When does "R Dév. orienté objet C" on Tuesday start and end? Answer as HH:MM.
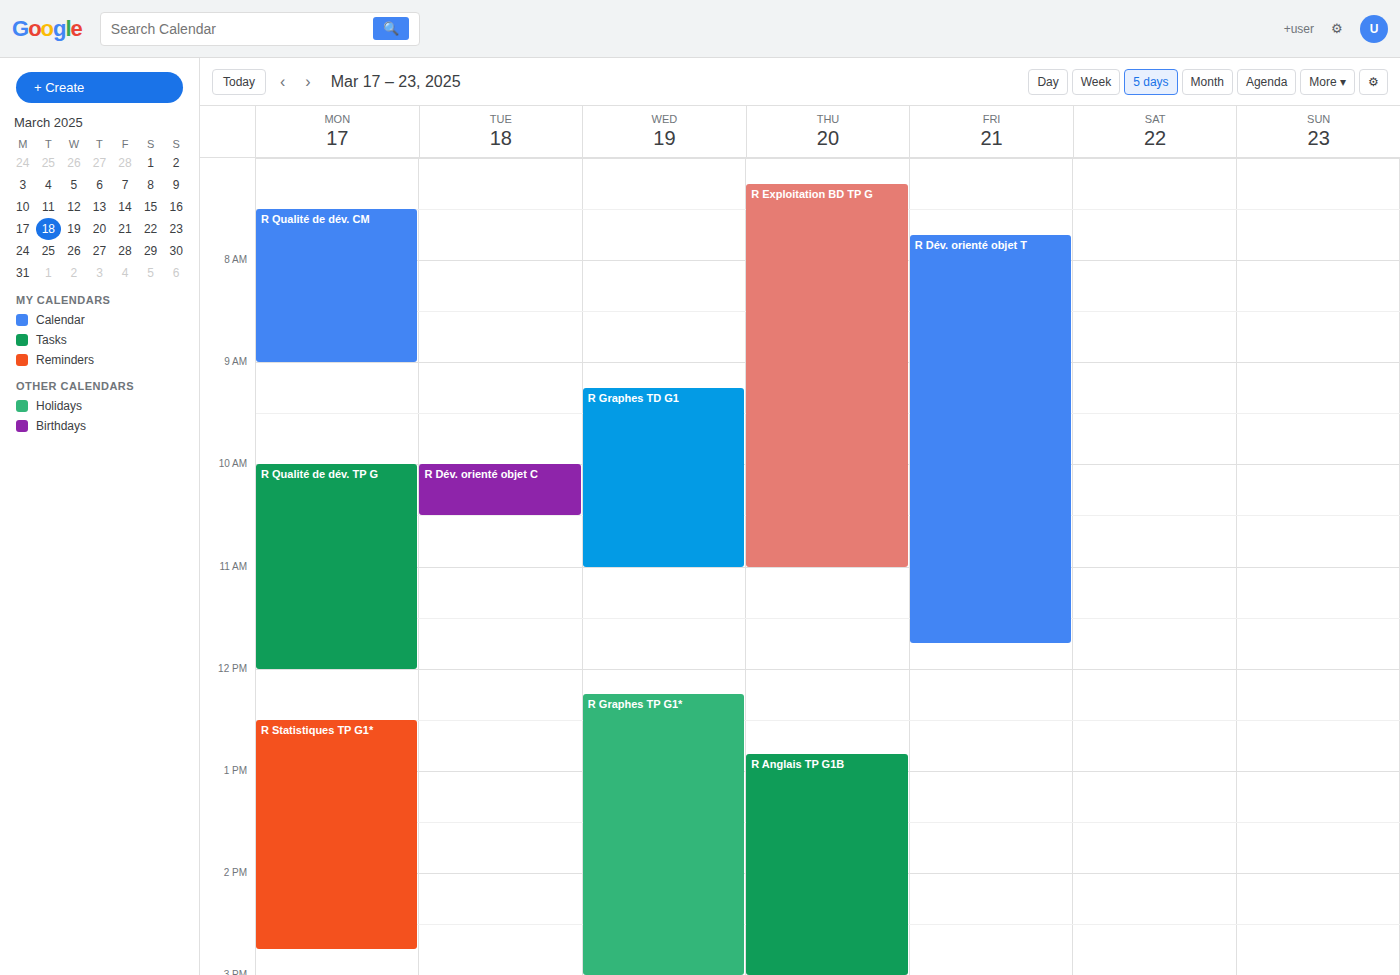
10:00 to 10:30